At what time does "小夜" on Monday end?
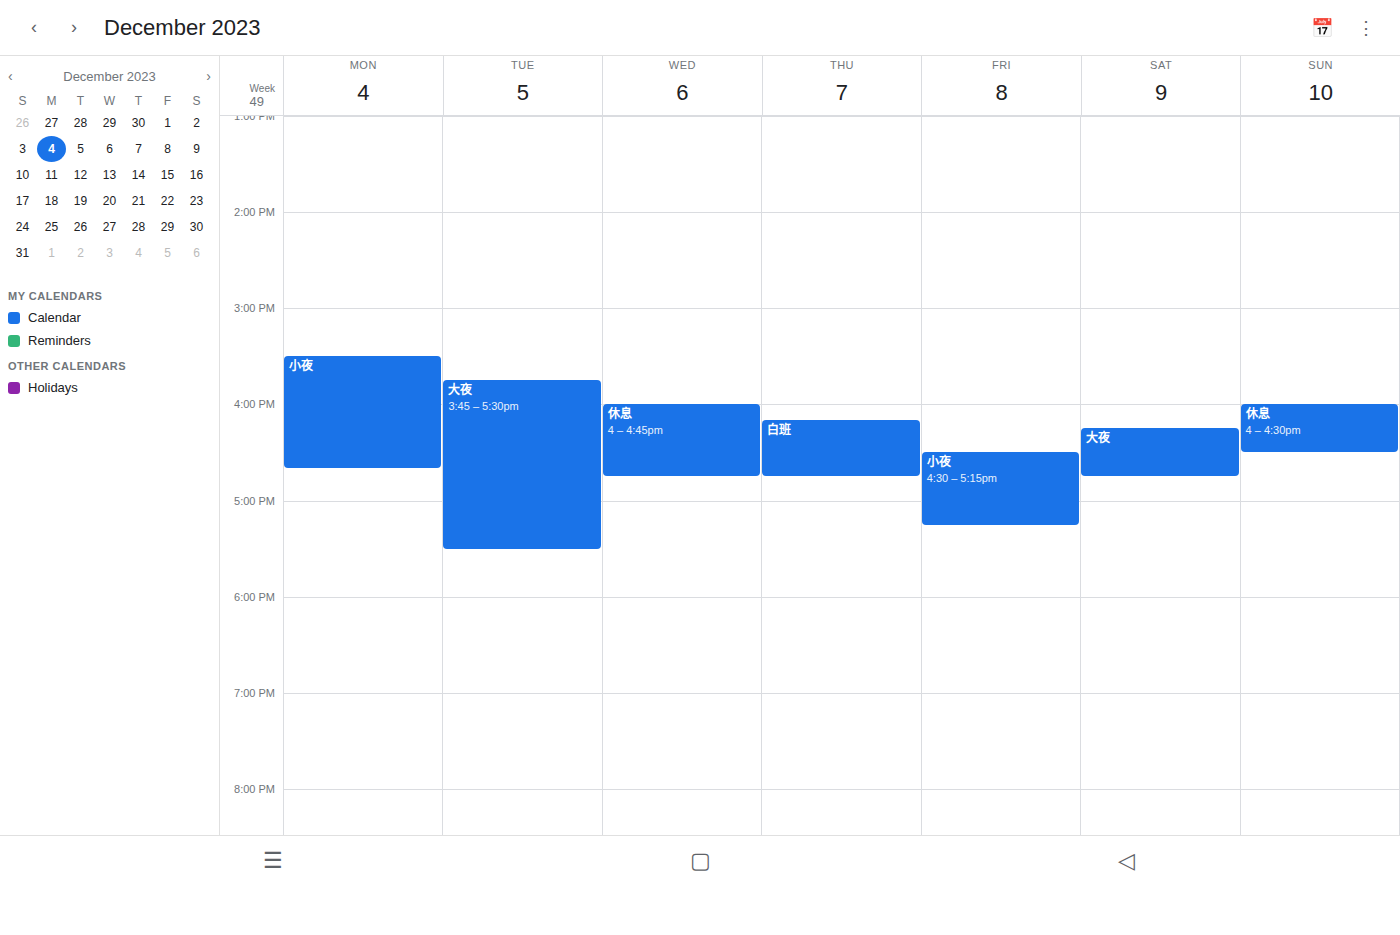
4:40 PM